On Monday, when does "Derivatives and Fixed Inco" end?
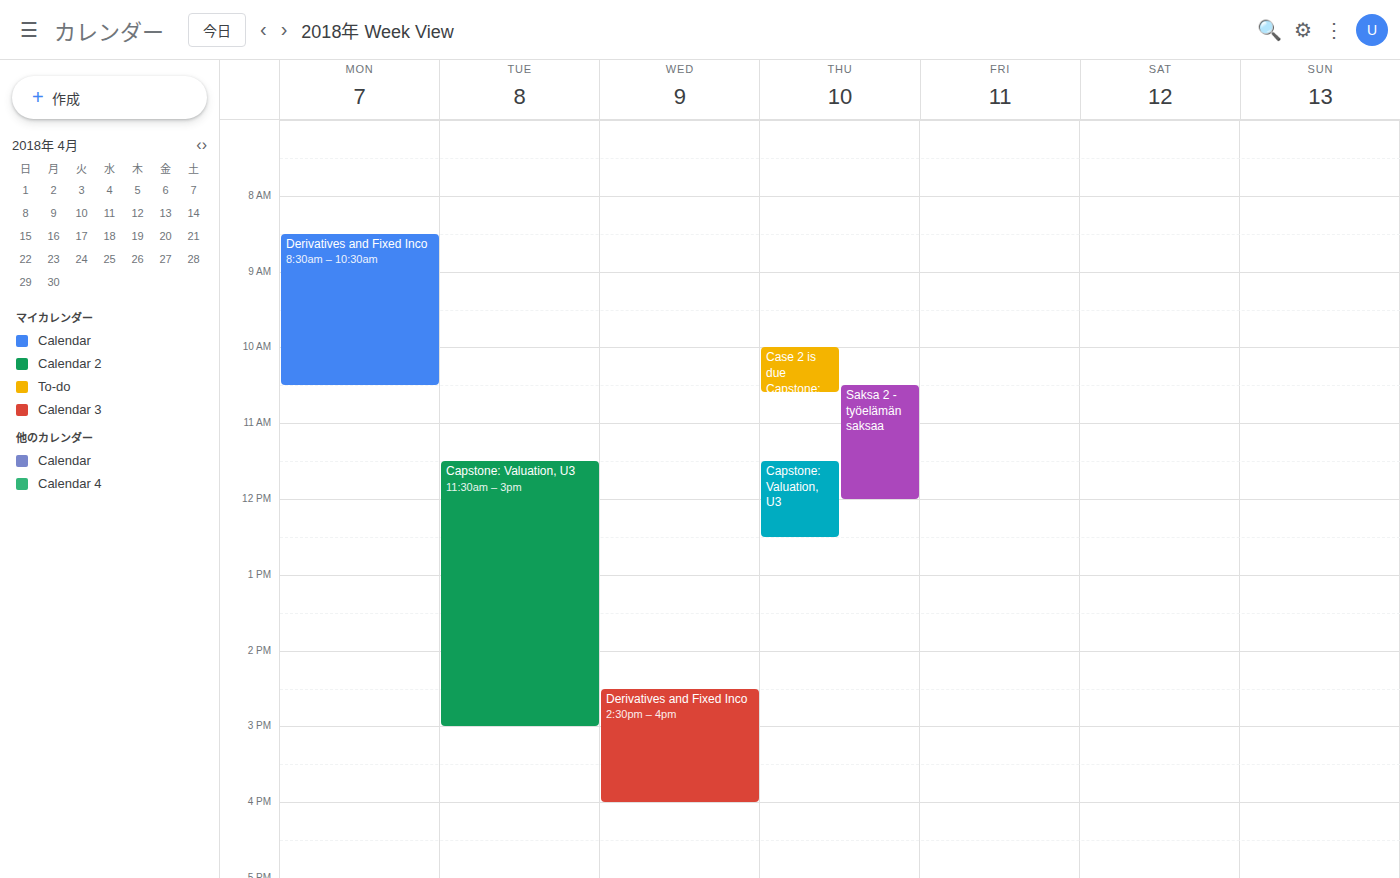
10:30 AM